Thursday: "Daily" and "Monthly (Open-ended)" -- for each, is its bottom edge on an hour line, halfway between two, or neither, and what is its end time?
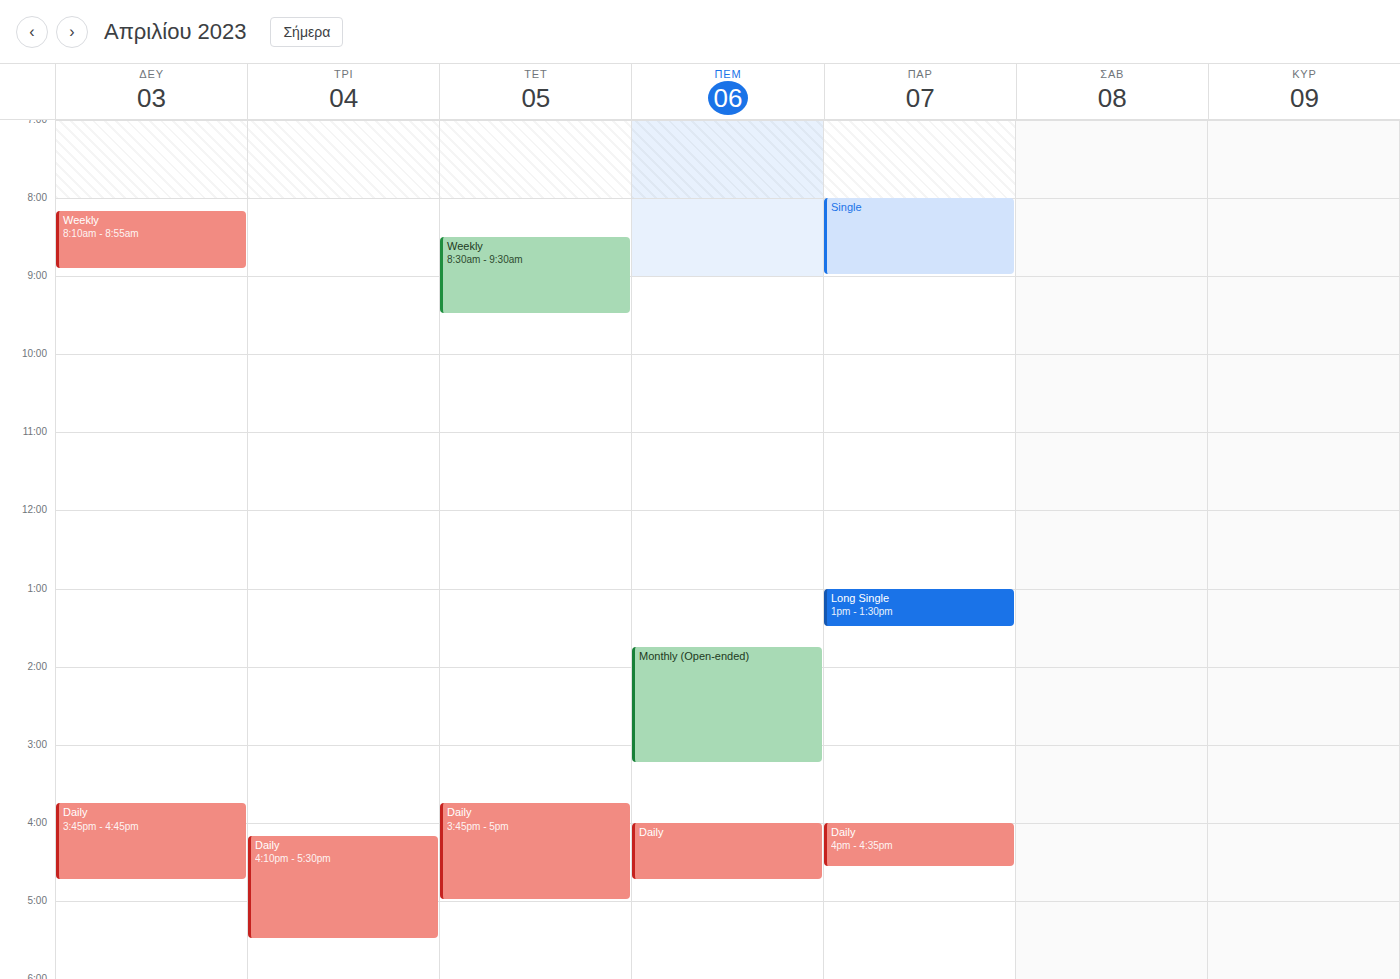
"Daily": 4:45 PM, neither: three quarters of the way from the 4 PM line to the 5 PM line. "Monthly (Open-ended)": 3:15 PM, neither: a quarter of the way from the 3 PM line to the 4 PM line.